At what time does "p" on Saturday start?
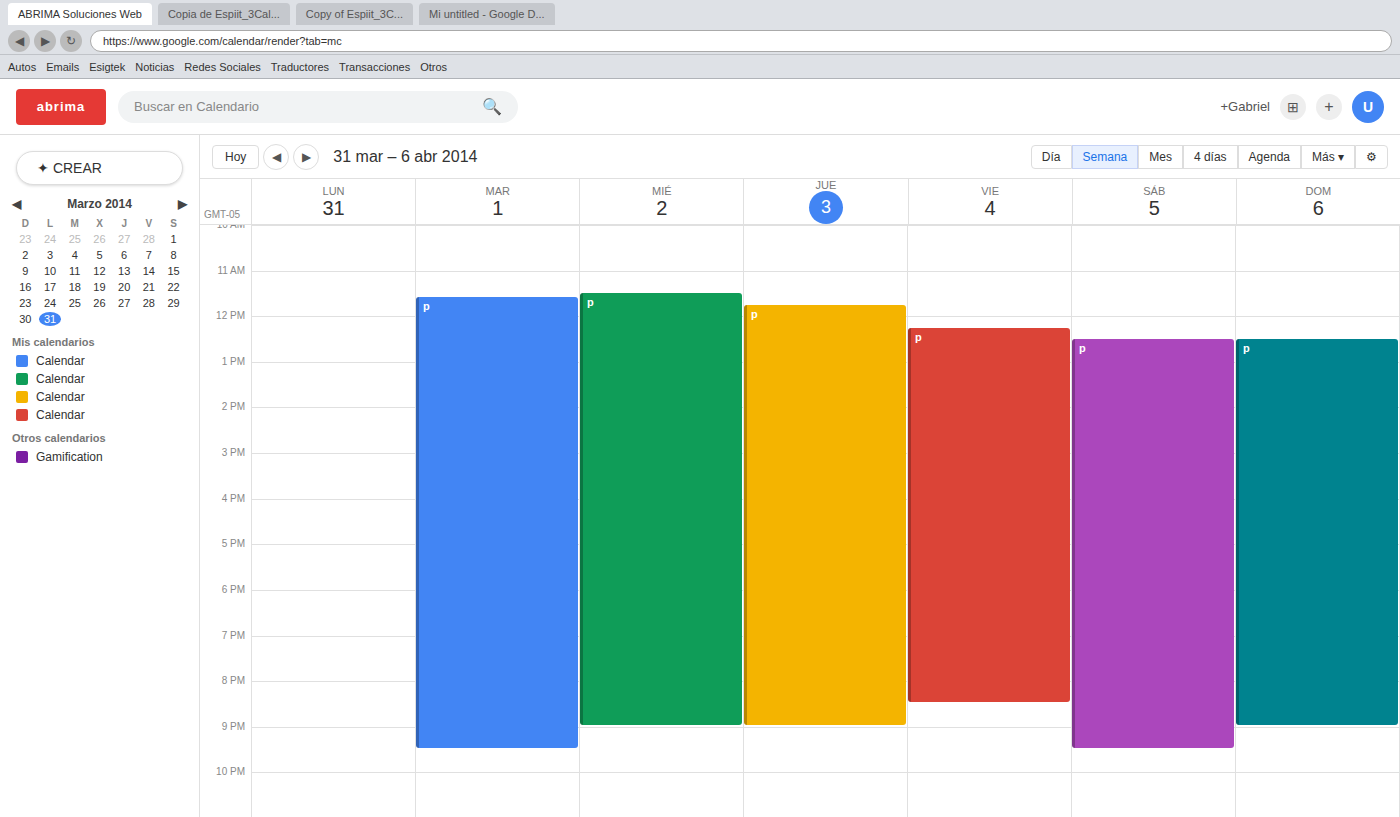
12:30 PM